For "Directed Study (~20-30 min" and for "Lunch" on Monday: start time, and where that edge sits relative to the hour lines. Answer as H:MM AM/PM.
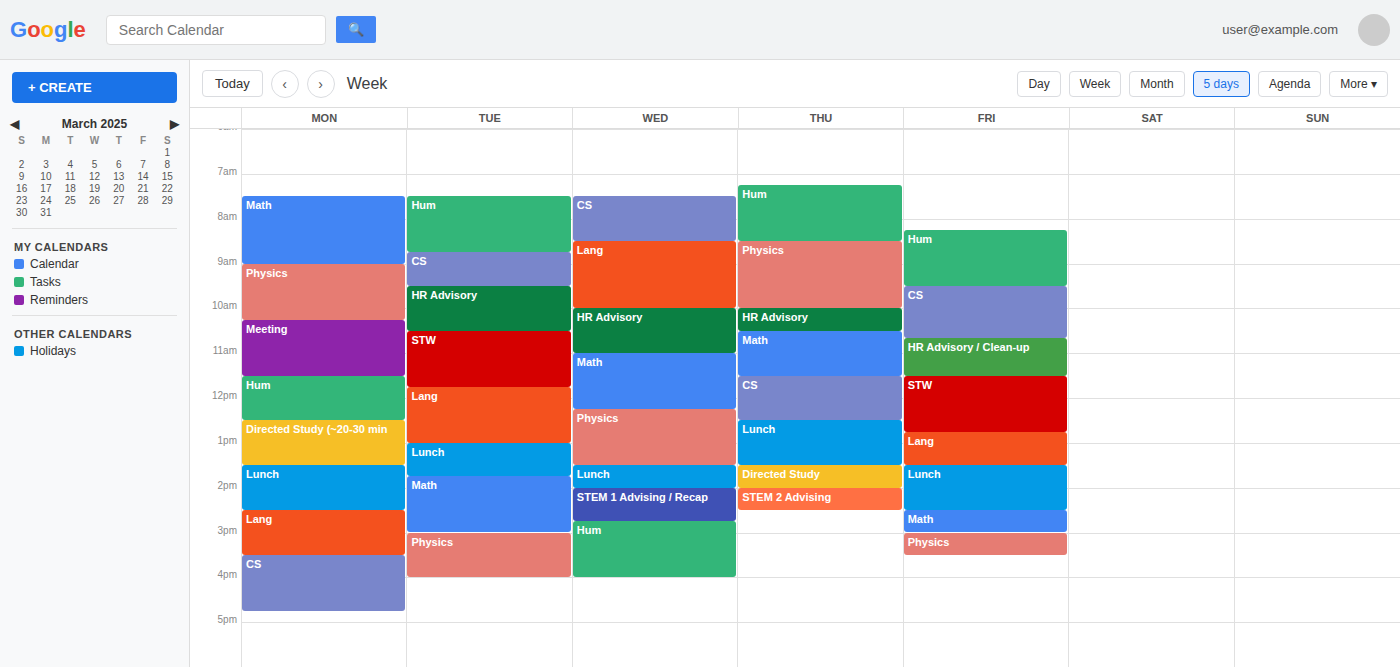
"Directed Study (~20-30 min": 12:30 PM, halfway between the 12 PM and 1 PM lines. "Lunch": 1:30 PM, halfway between the 1 PM and 2 PM lines.